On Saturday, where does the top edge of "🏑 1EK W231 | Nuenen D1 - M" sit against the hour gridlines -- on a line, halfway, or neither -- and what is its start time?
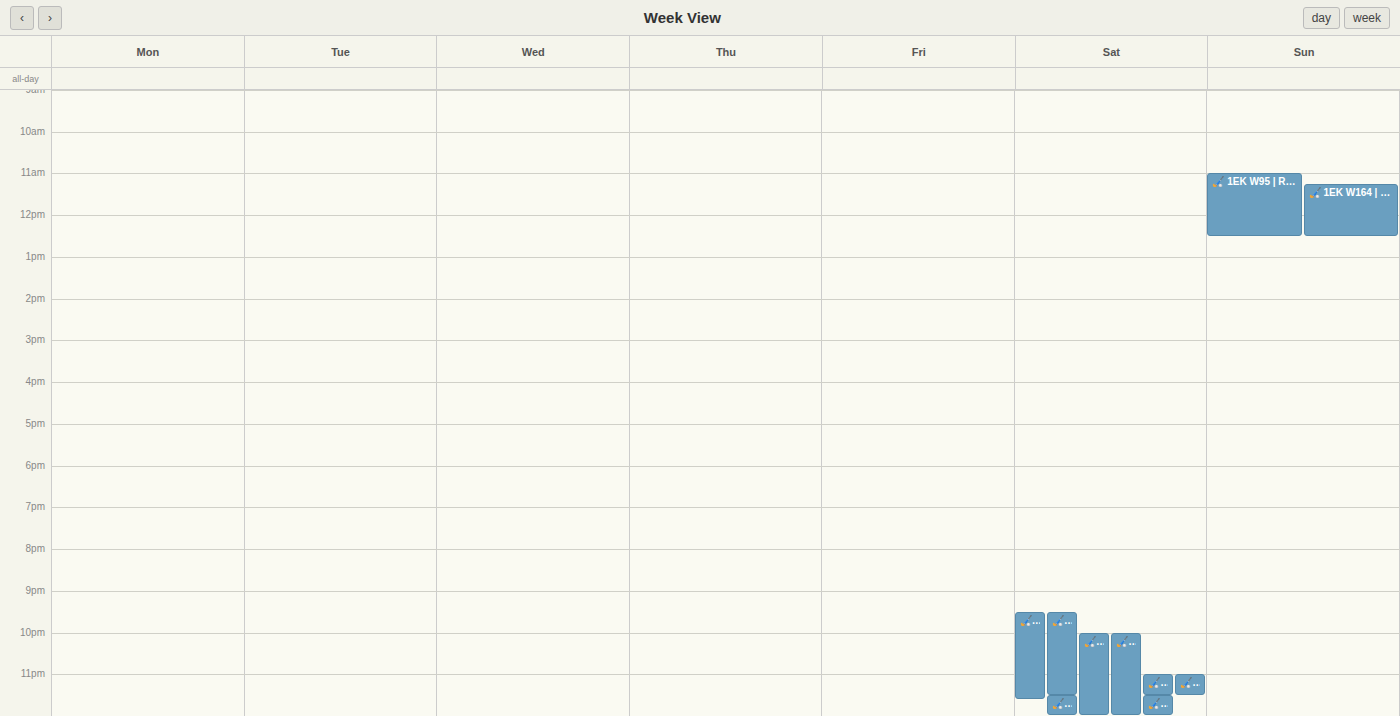
11:30 PM -- halfway between the 11 PM and 12 AM lines.